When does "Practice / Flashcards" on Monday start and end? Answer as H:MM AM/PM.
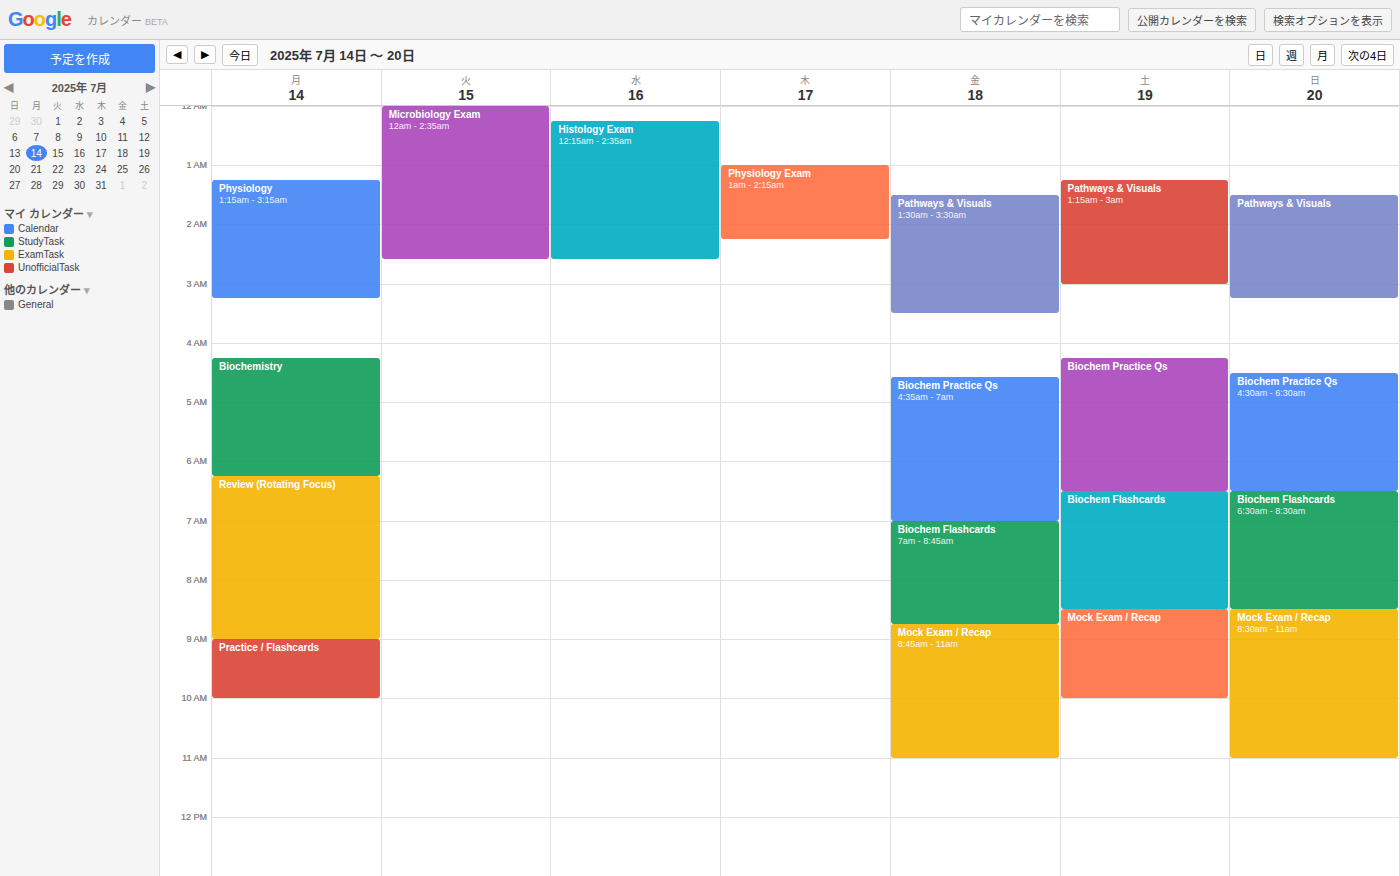
9:00 AM to 10:00 AM